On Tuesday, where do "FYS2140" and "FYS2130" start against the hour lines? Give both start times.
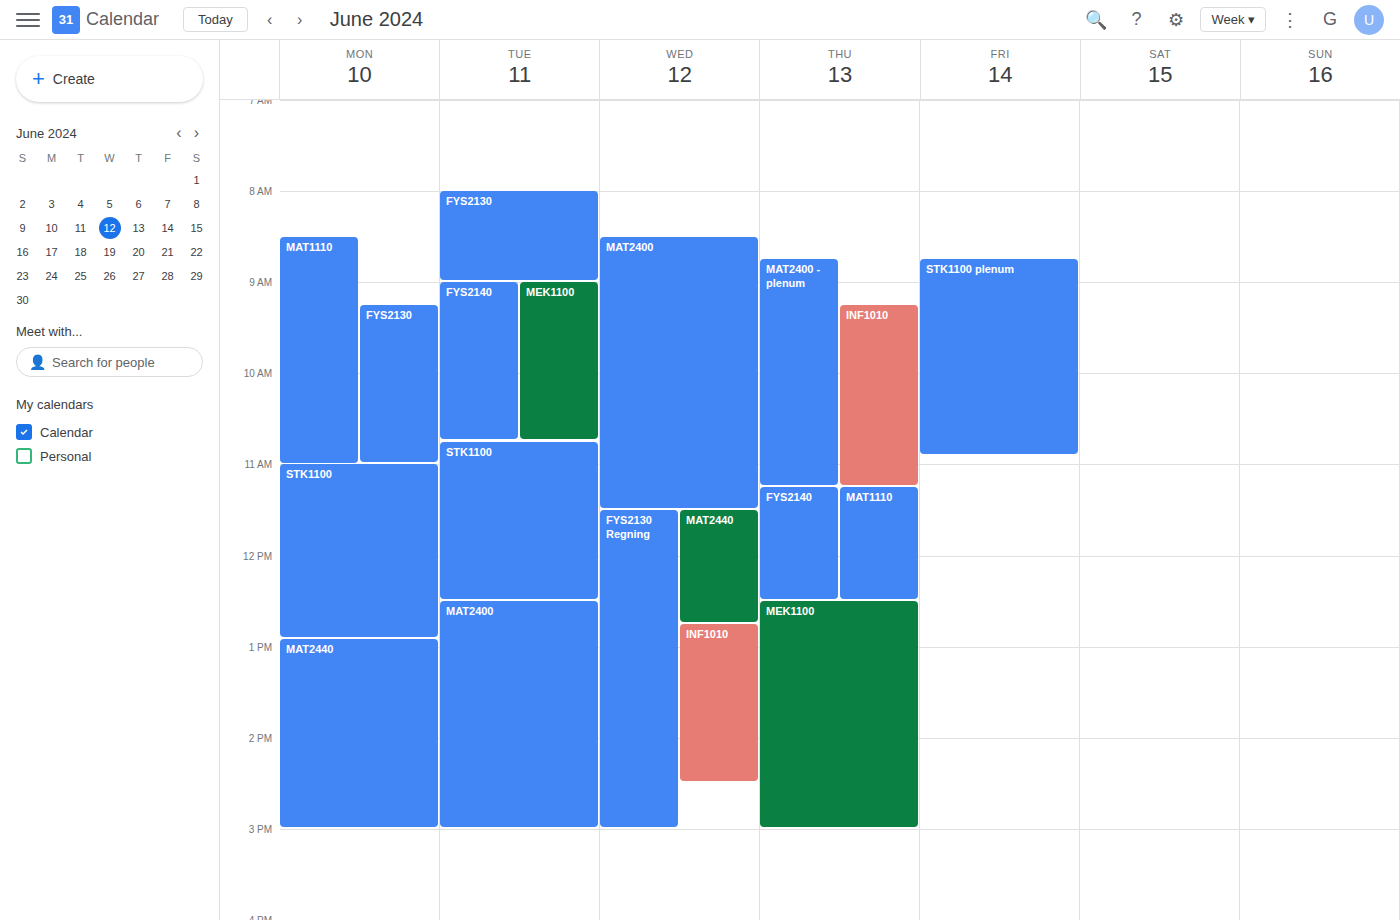
"FYS2140": 9:00 AM, exactly on the 9 AM line. "FYS2130": 8:00 AM, exactly on the 8 AM line.